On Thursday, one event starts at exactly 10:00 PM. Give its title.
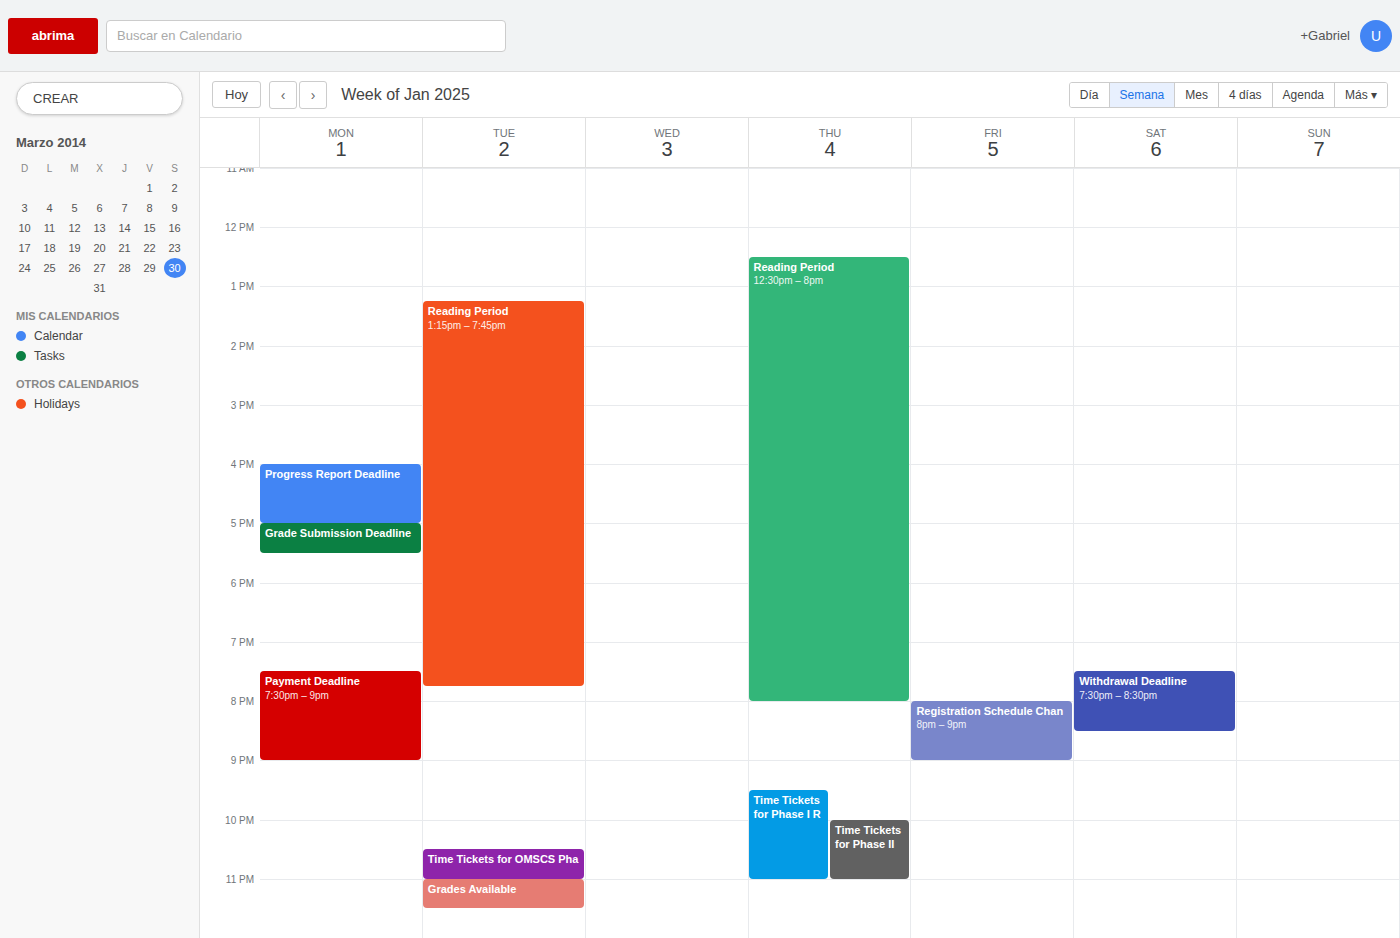
"Time Tickets for Phase II"